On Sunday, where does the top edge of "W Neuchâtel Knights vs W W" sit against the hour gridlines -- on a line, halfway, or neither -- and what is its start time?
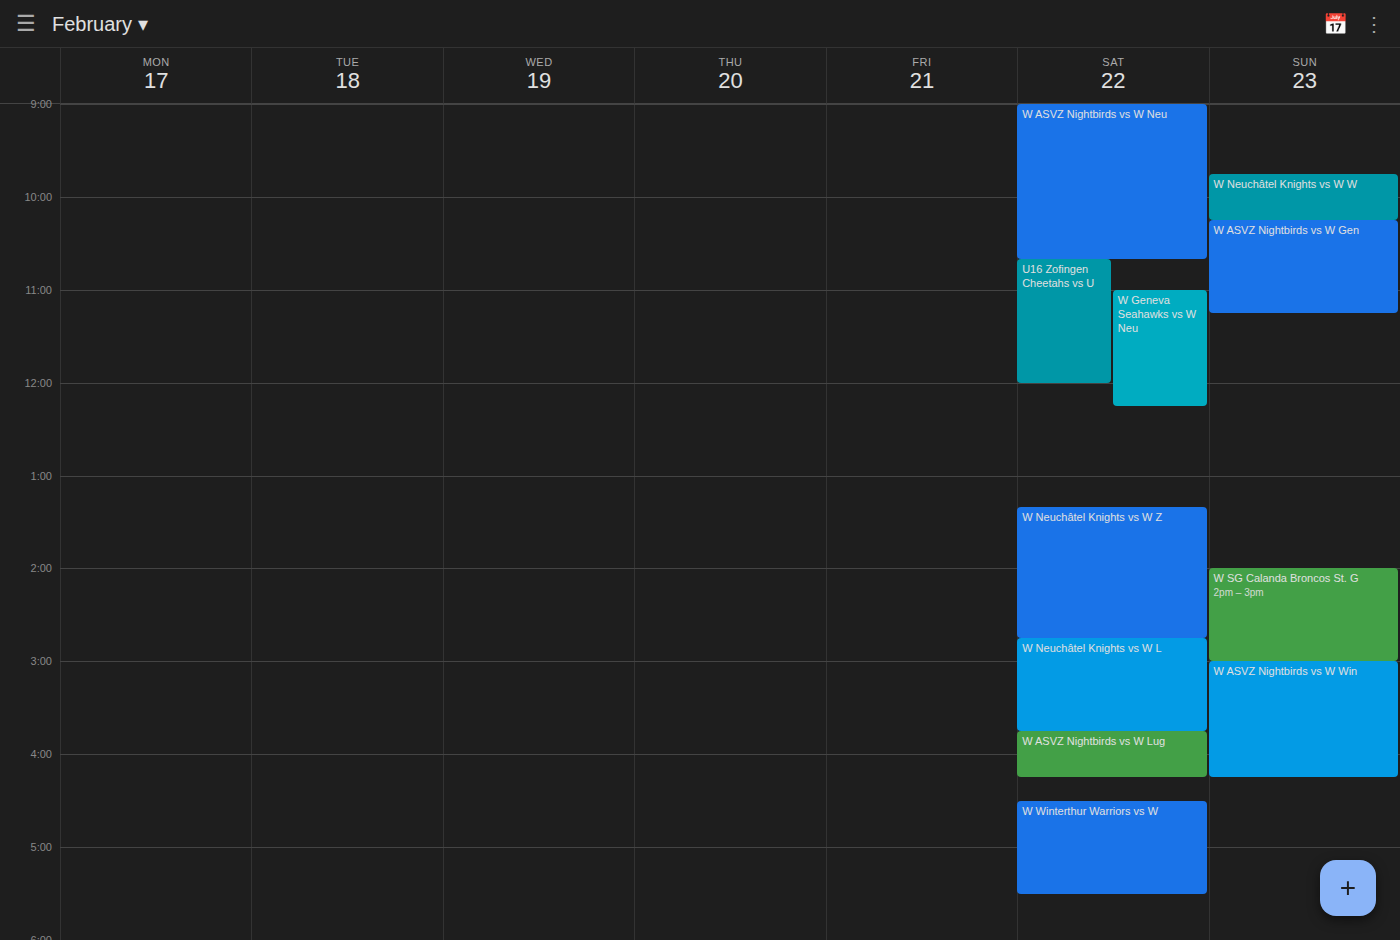
9:45 AM -- neither: three quarters of the way from the 9 AM line to the 10 AM line.